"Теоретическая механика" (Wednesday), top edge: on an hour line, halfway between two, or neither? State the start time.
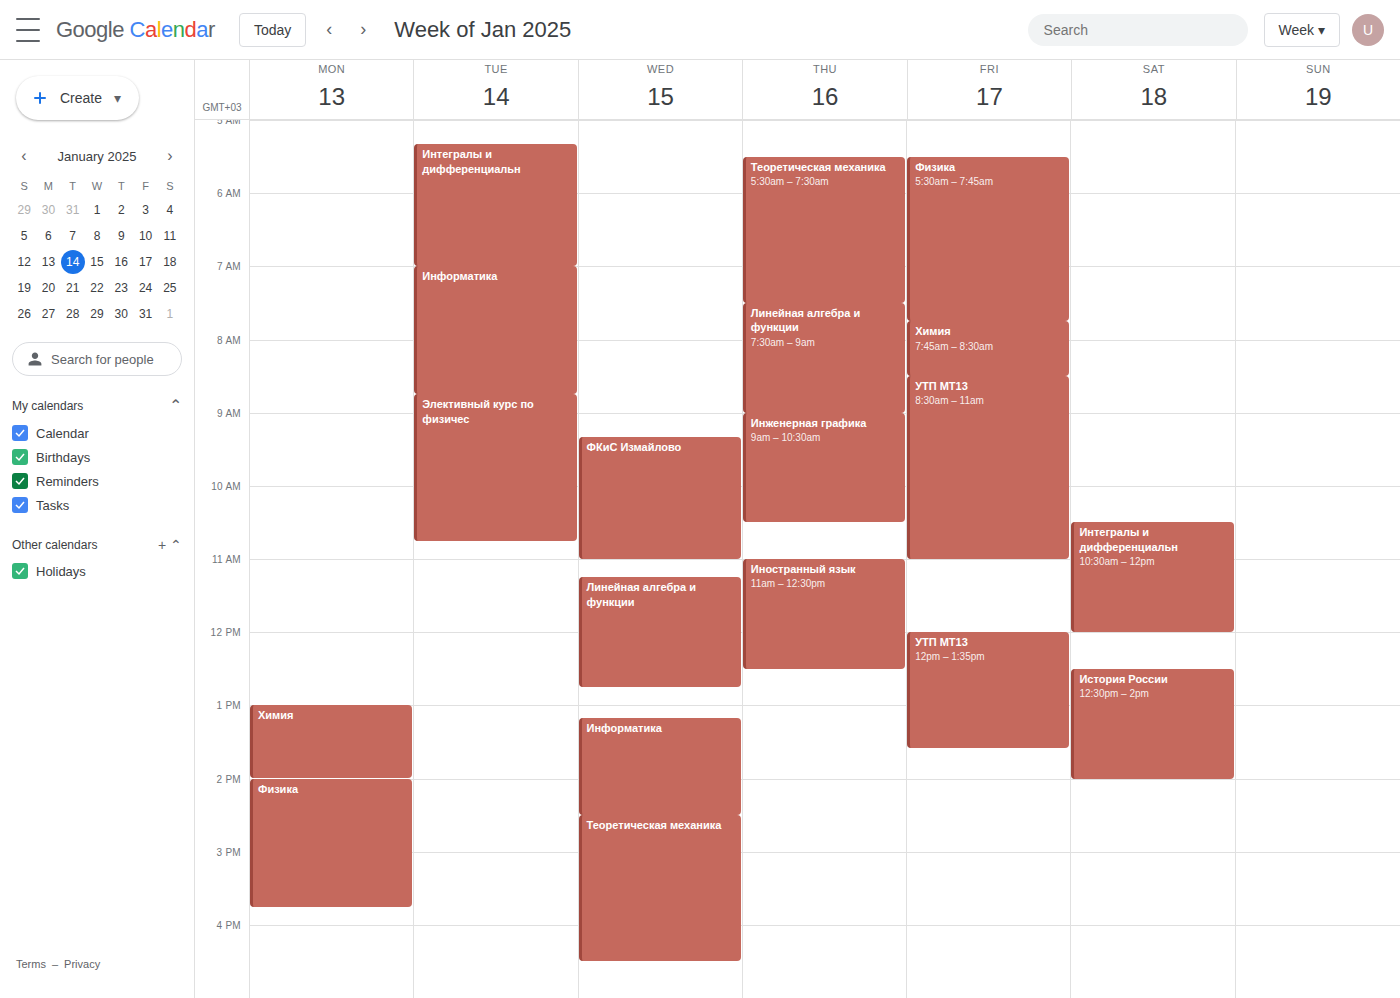
2:30 PM -- halfway between the 2 PM and 3 PM lines.